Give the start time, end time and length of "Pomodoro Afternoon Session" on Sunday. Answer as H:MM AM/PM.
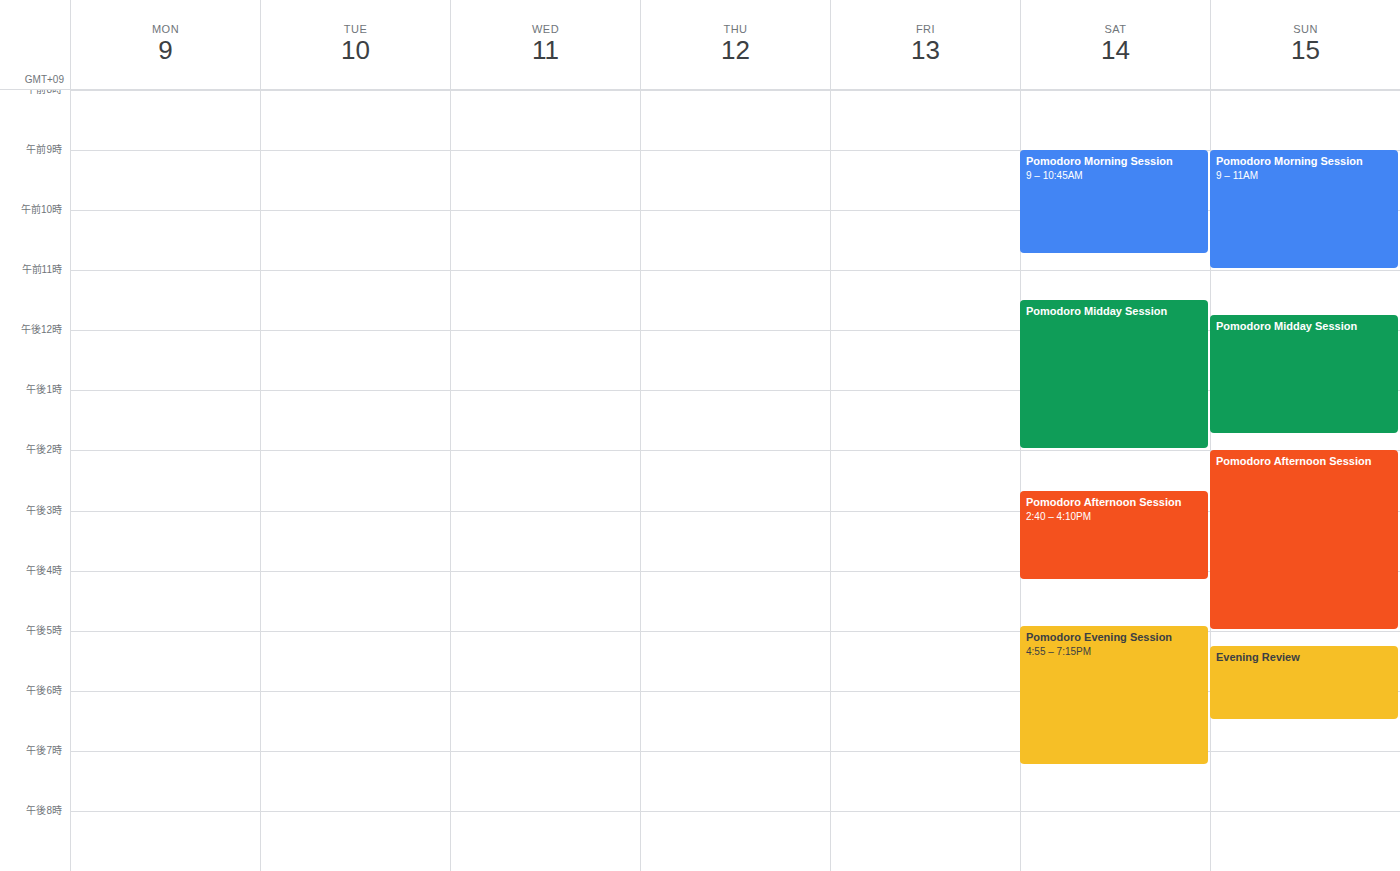
2:00 PM to 5:00 PM, 3 hours